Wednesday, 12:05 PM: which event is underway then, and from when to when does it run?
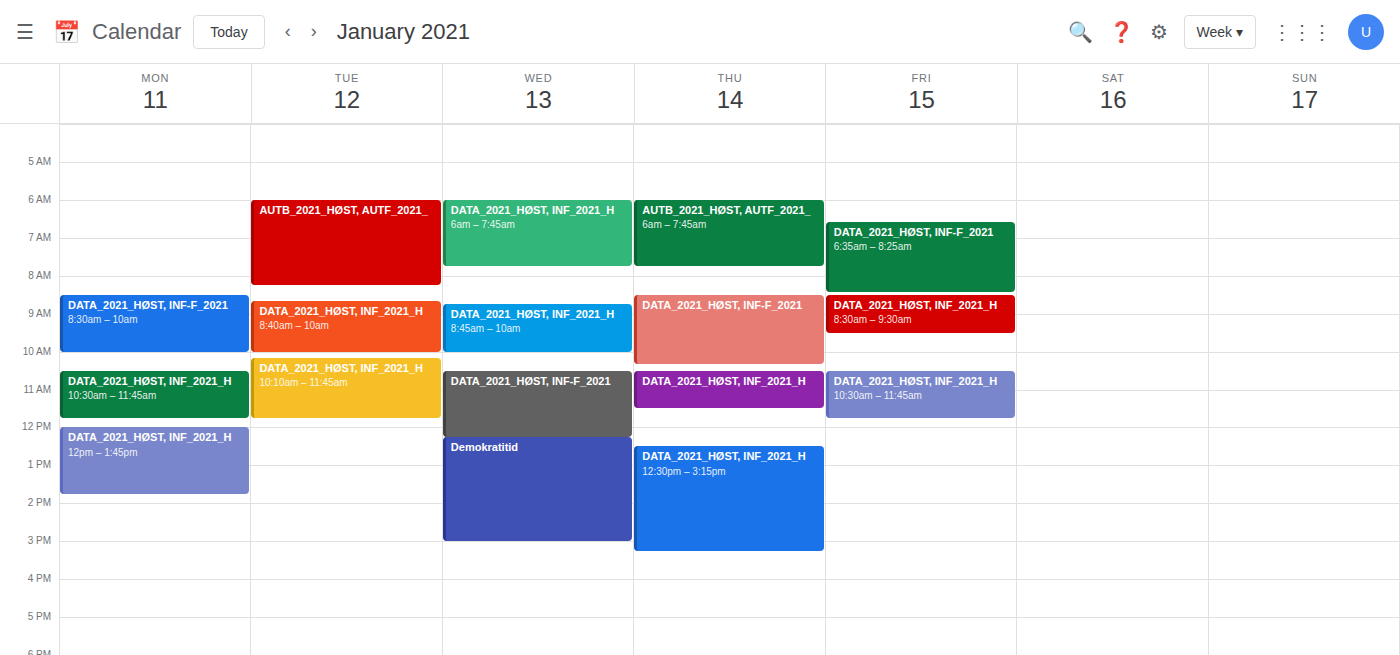
"DATA_2021_HØST, INF-F_2021", 10:30 AM to 12:15 PM